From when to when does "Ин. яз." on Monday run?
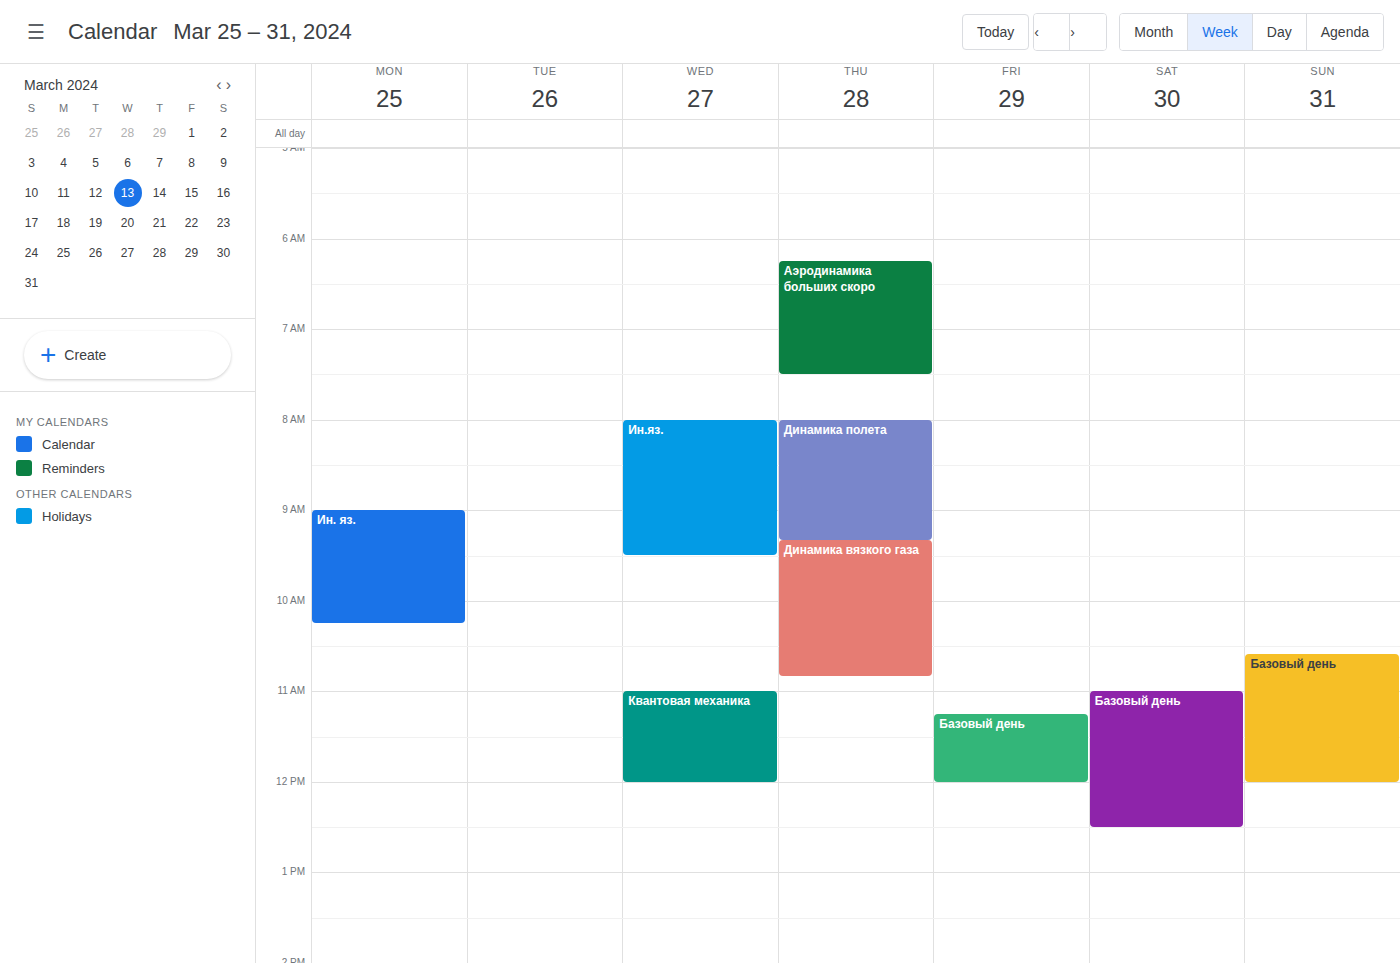
9:00 AM to 10:15 AM